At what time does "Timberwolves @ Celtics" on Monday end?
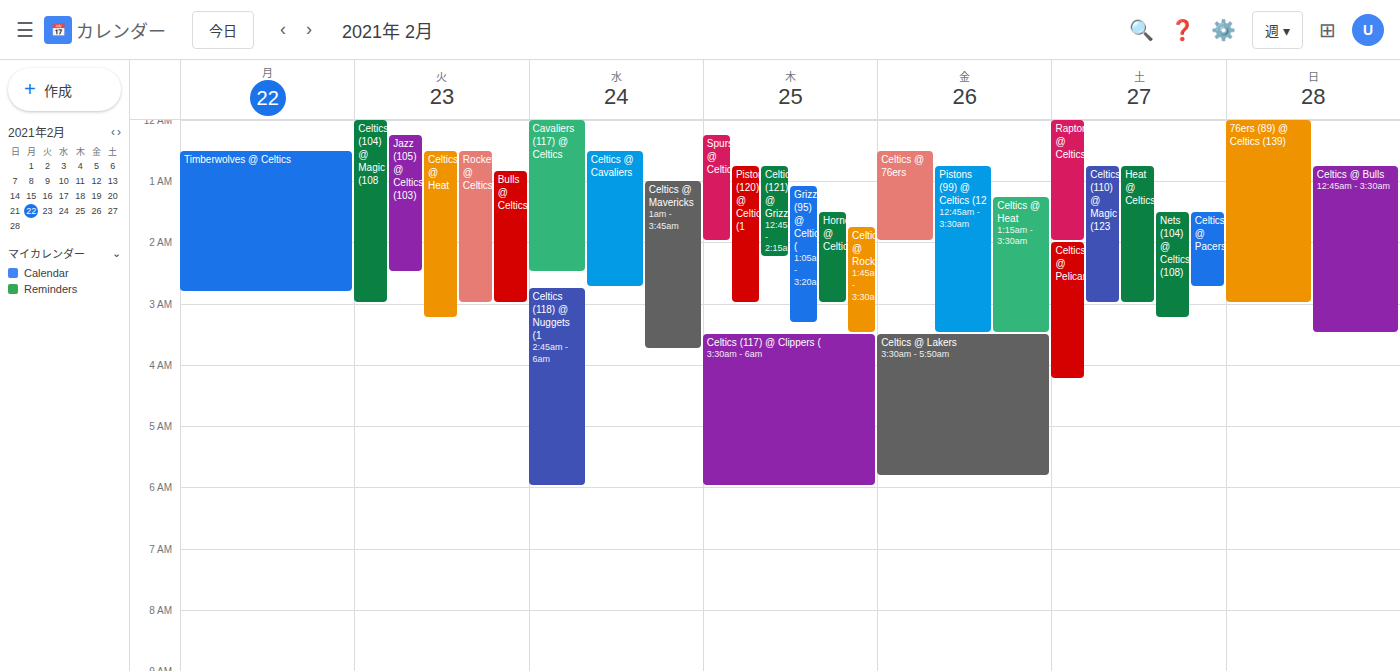
2:50 AM